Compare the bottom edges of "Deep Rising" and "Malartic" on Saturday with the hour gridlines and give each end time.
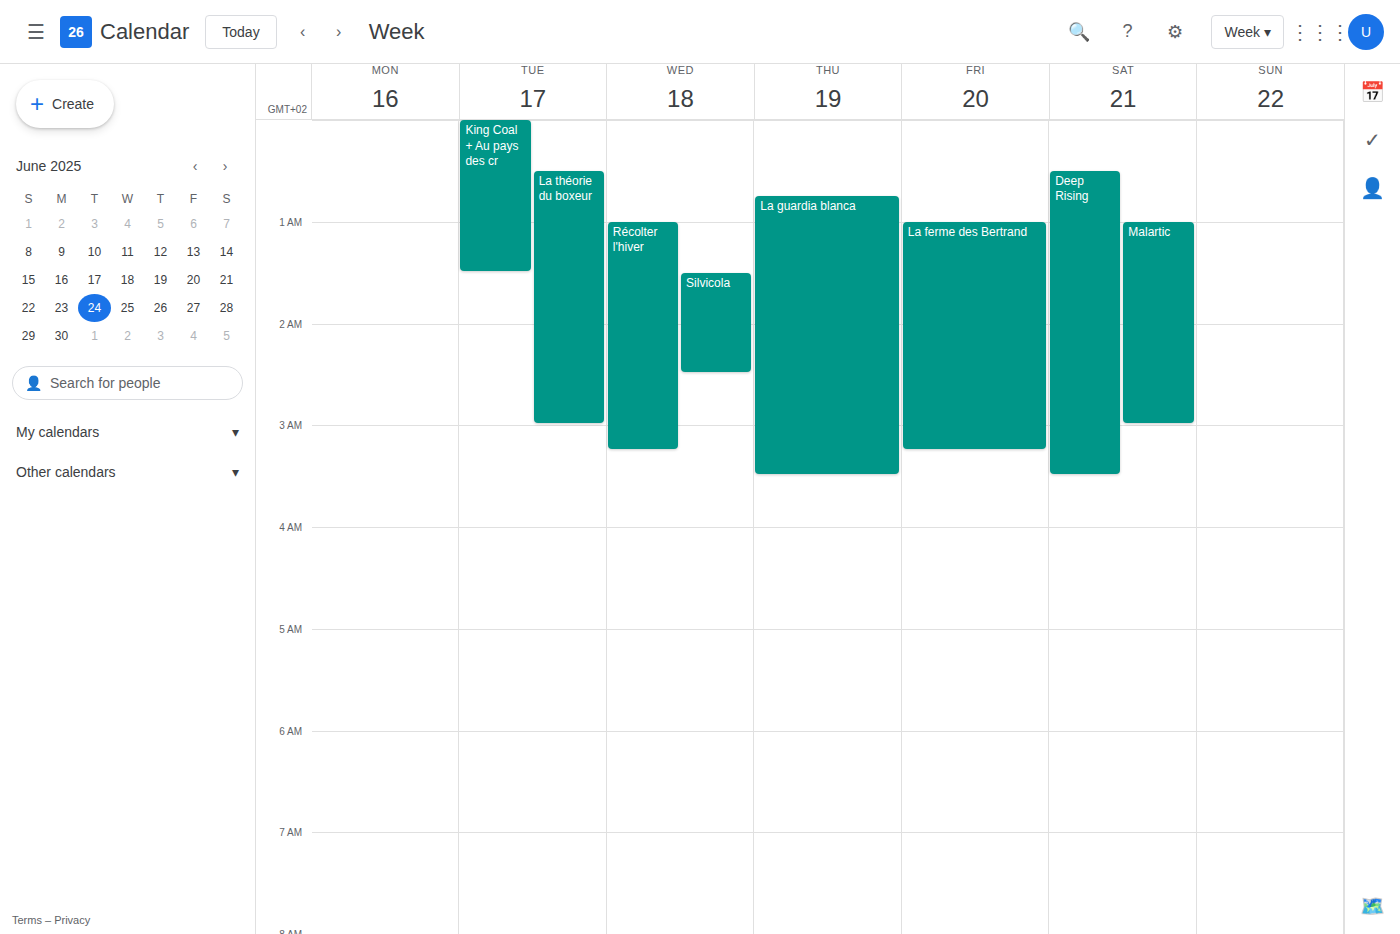
"Deep Rising": 3:30 AM, halfway between the 3 AM and 4 AM lines. "Malartic": 3:00 AM, exactly on the 3 AM line.